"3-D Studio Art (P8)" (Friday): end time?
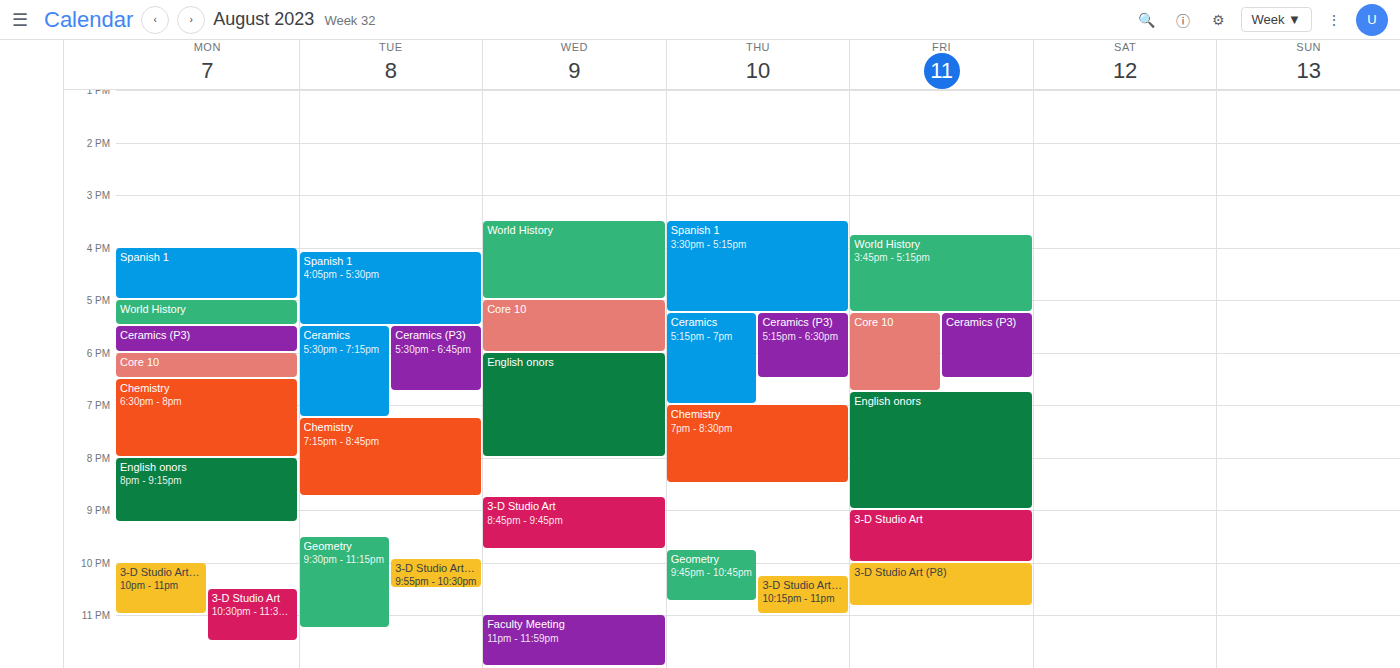
10:50 PM